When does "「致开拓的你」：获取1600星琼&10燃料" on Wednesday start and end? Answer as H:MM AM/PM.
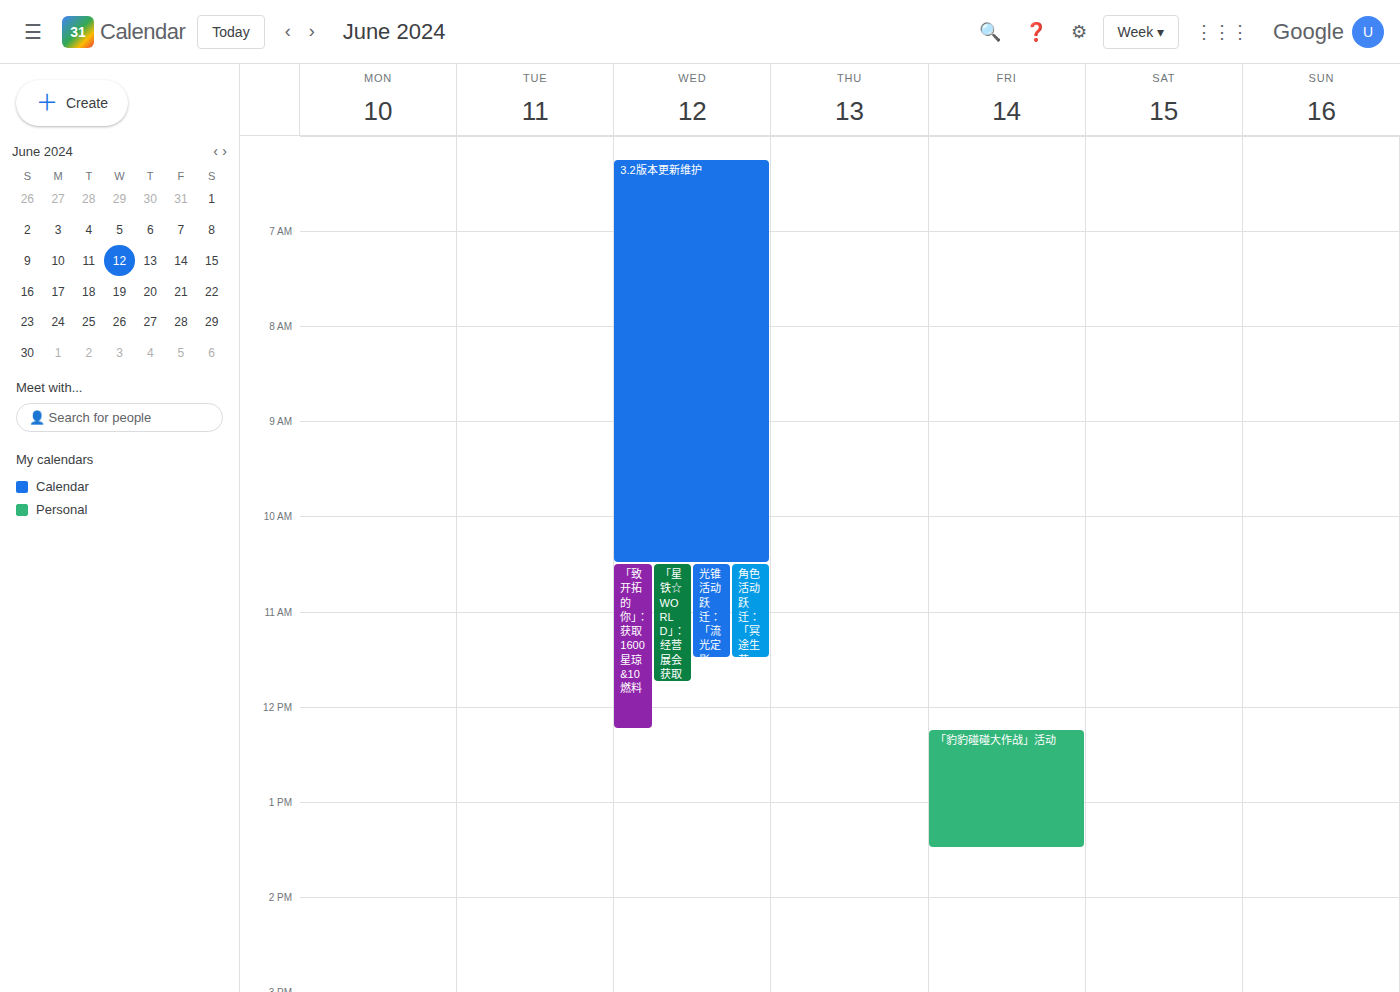
10:30 AM to 12:15 PM